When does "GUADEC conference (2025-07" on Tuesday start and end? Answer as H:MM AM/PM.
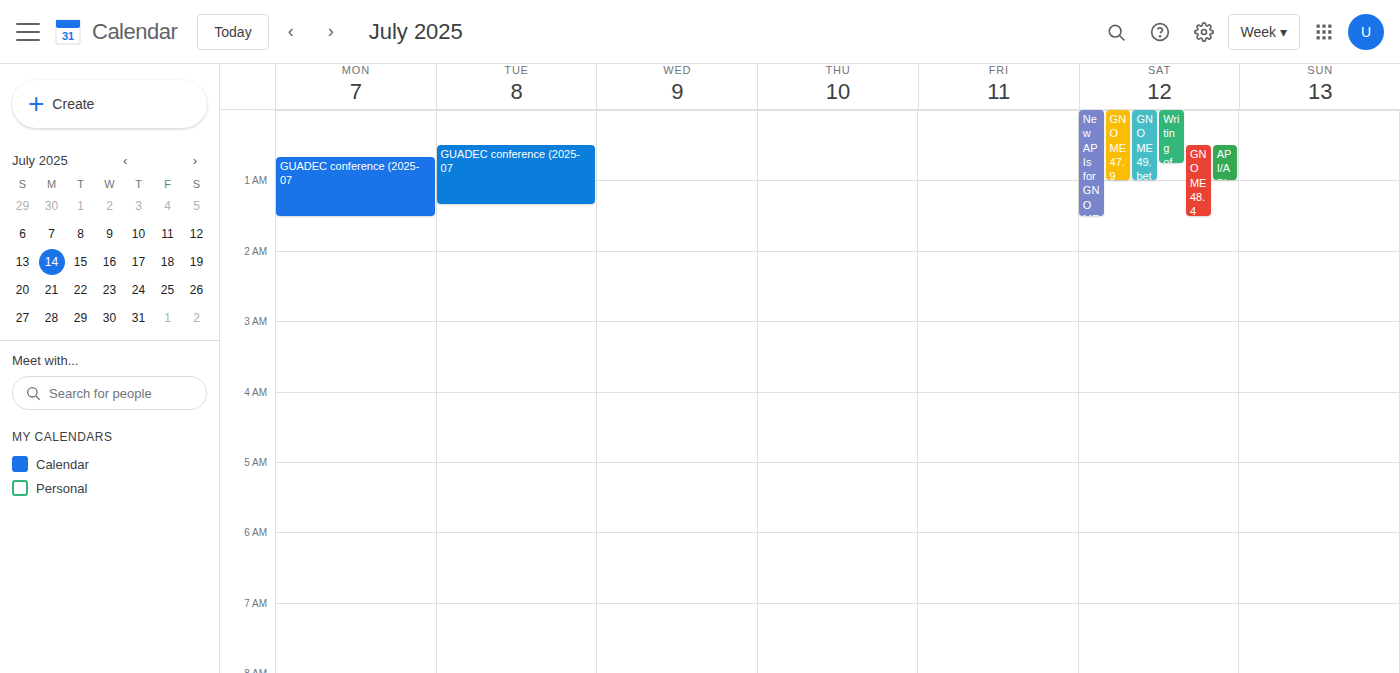
12:30 AM to 1:20 AM